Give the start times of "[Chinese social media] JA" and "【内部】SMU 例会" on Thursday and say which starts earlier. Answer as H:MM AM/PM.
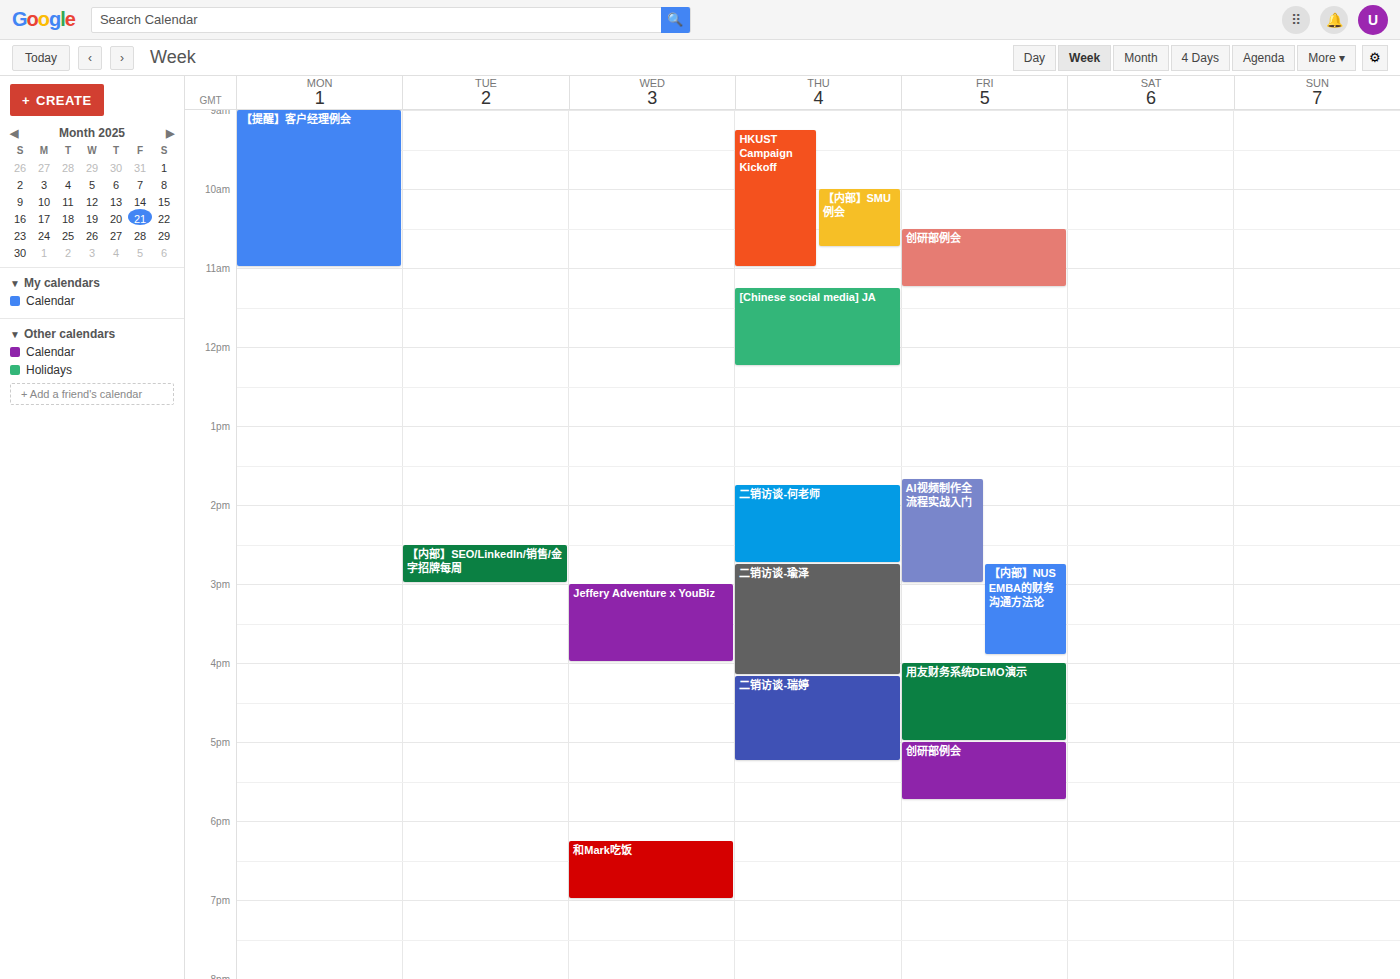
"【内部】SMU 例会" 10:00 AM; "[Chinese social media] JA" 11:15 AM.